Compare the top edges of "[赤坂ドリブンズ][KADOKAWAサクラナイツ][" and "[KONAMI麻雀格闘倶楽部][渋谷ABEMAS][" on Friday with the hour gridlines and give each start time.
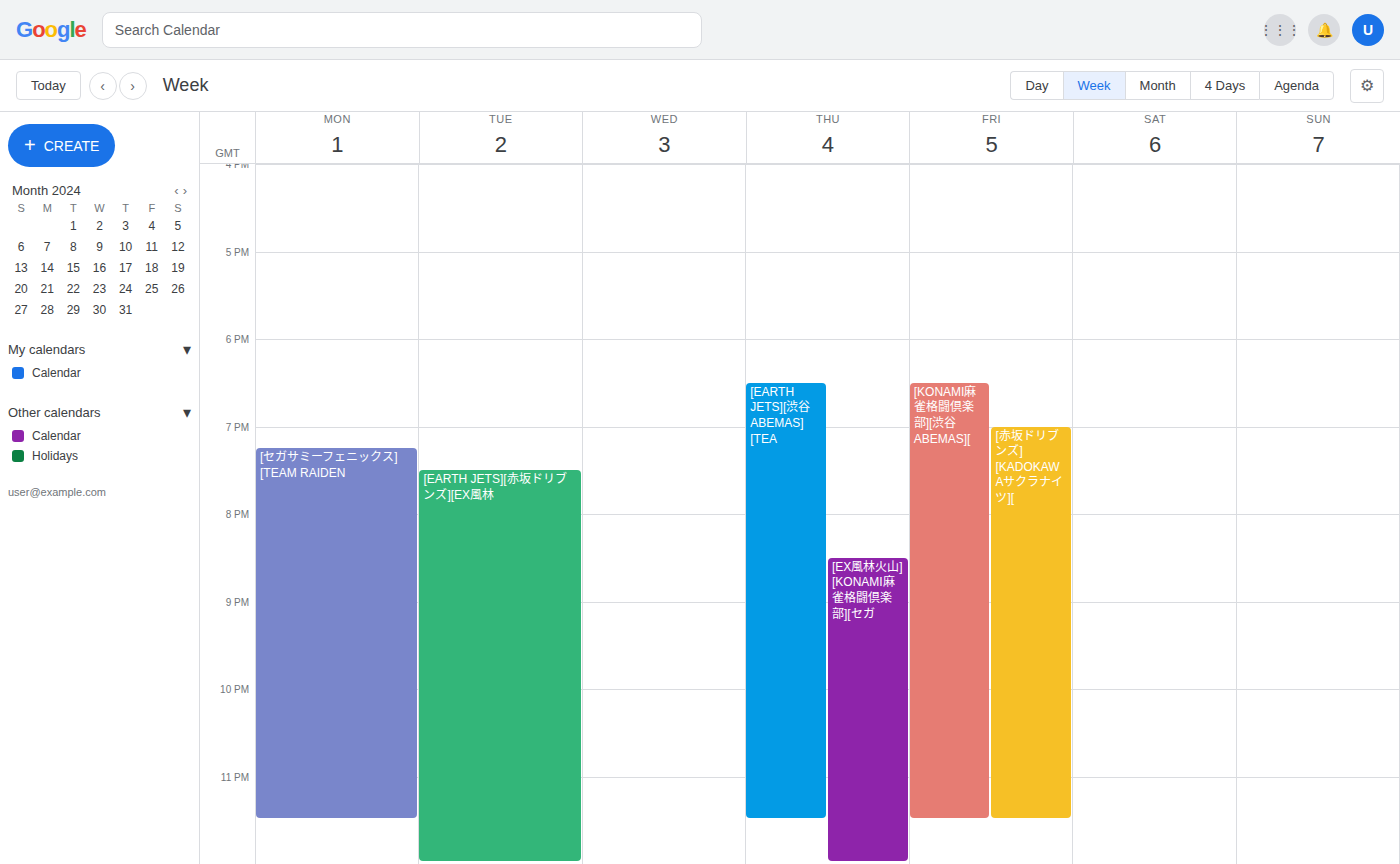
"[赤坂ドリブンズ][KADOKAWAサクラナイツ][": 19:00, exactly on the 19:00 line. "[KONAMI麻雀格闘倶楽部][渋谷ABEMAS][": 18:30, halfway between the 18:00 and 19:00 lines.